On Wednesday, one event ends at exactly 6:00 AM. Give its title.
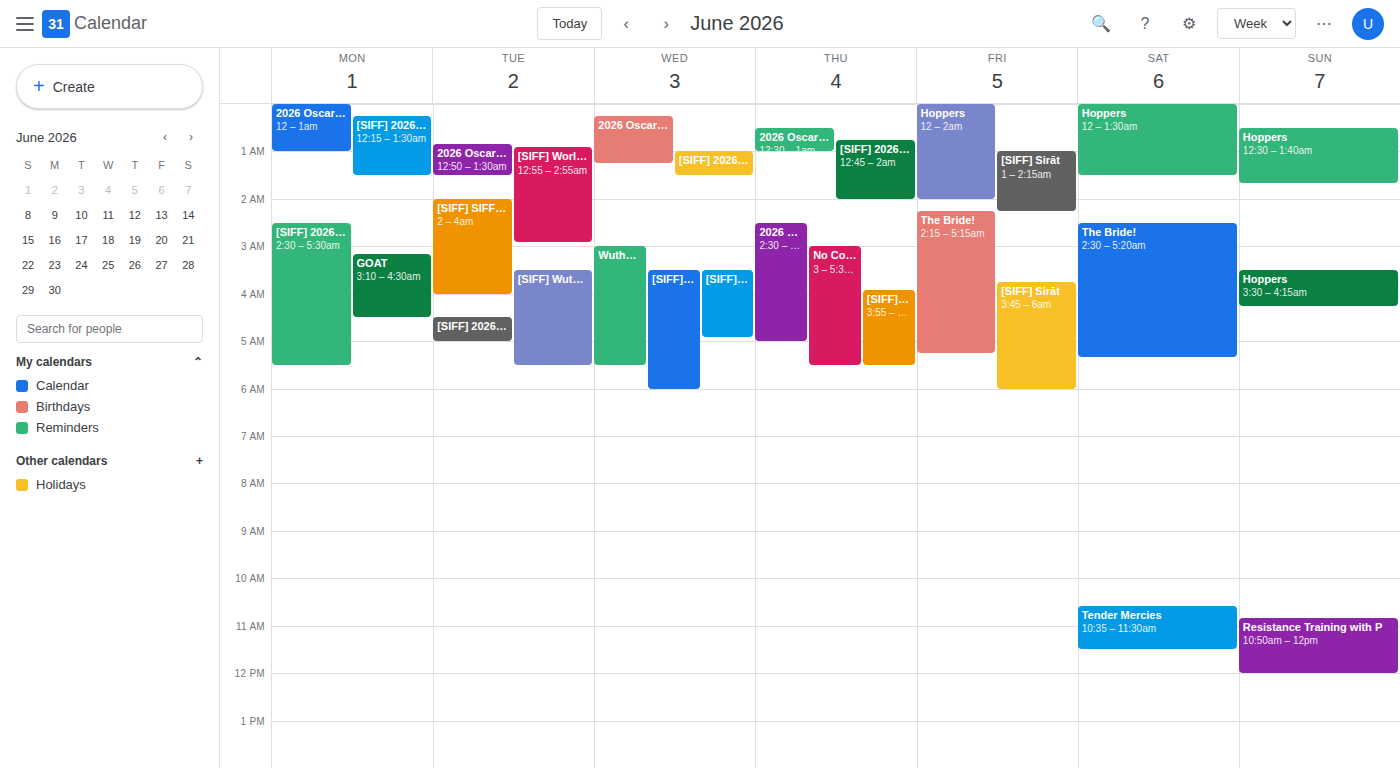
"[SIFF] Wuthering Heights"